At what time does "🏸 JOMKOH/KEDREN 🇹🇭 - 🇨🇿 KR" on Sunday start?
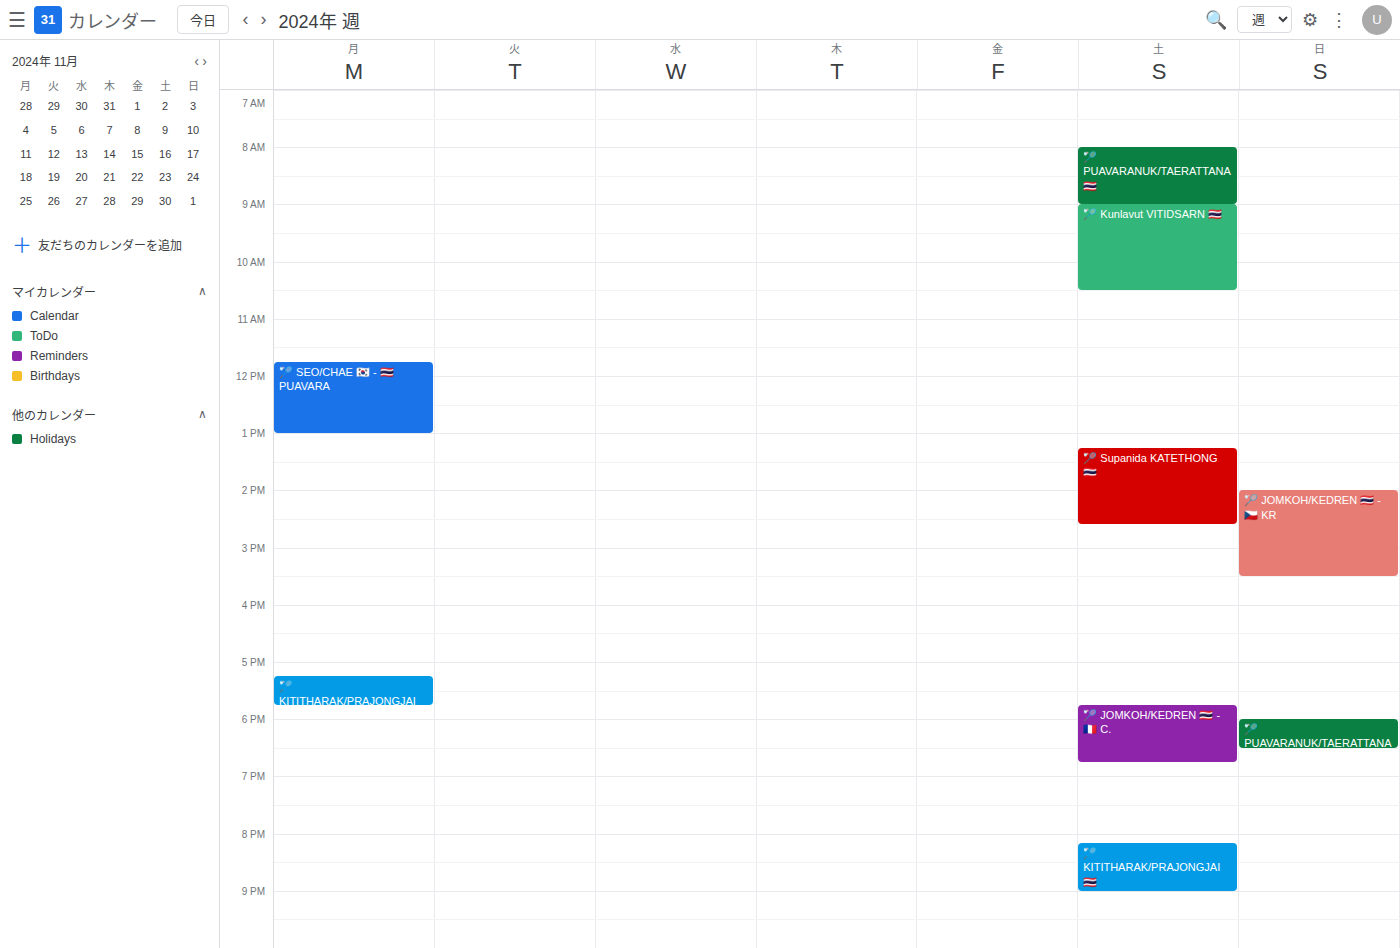
2:00 PM